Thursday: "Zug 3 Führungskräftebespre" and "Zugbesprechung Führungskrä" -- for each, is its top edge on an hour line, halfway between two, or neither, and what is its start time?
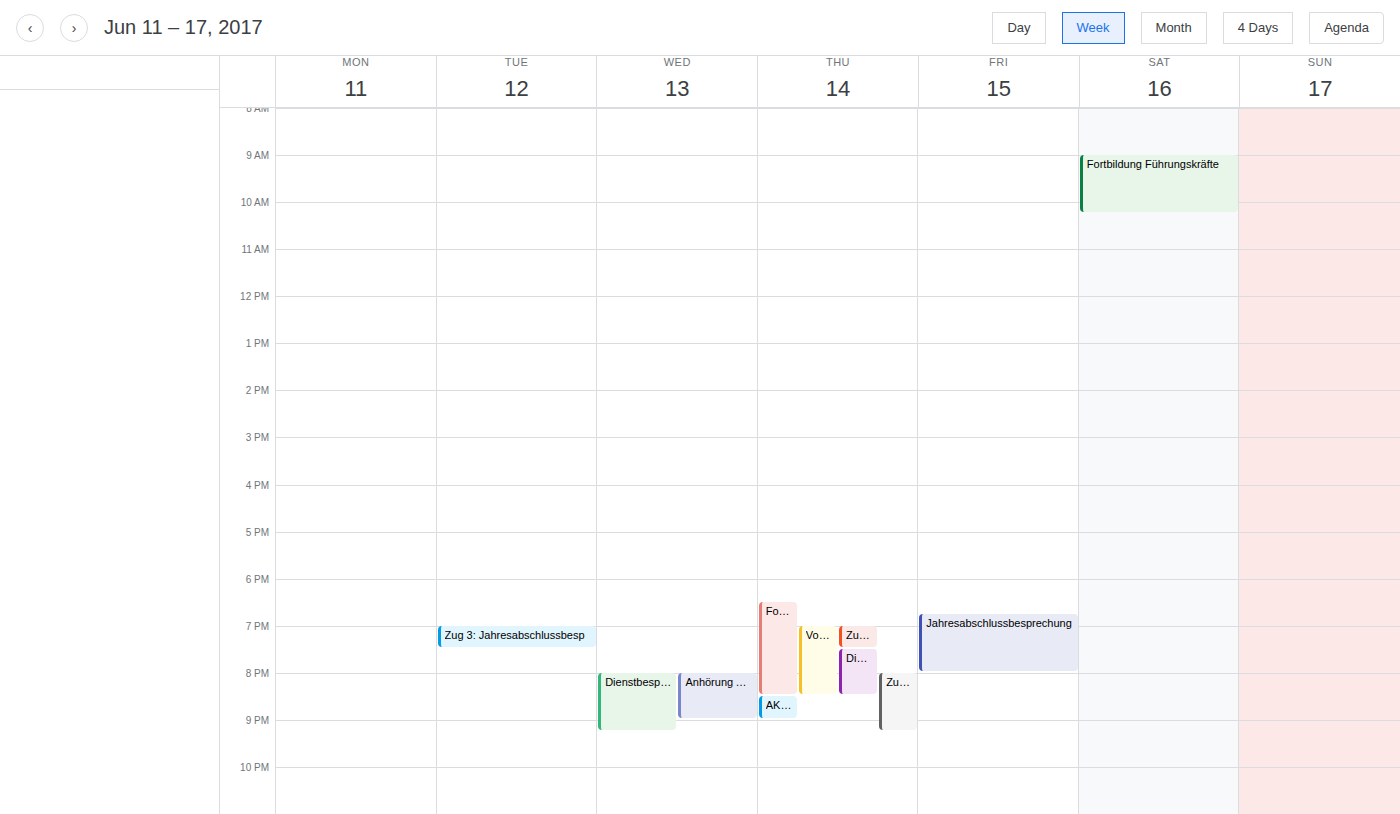
"Zug 3 Führungskräftebespre": 8:00 PM, exactly on the 8 PM line. "Zugbesprechung Führungskrä": 7:00 PM, exactly on the 7 PM line.